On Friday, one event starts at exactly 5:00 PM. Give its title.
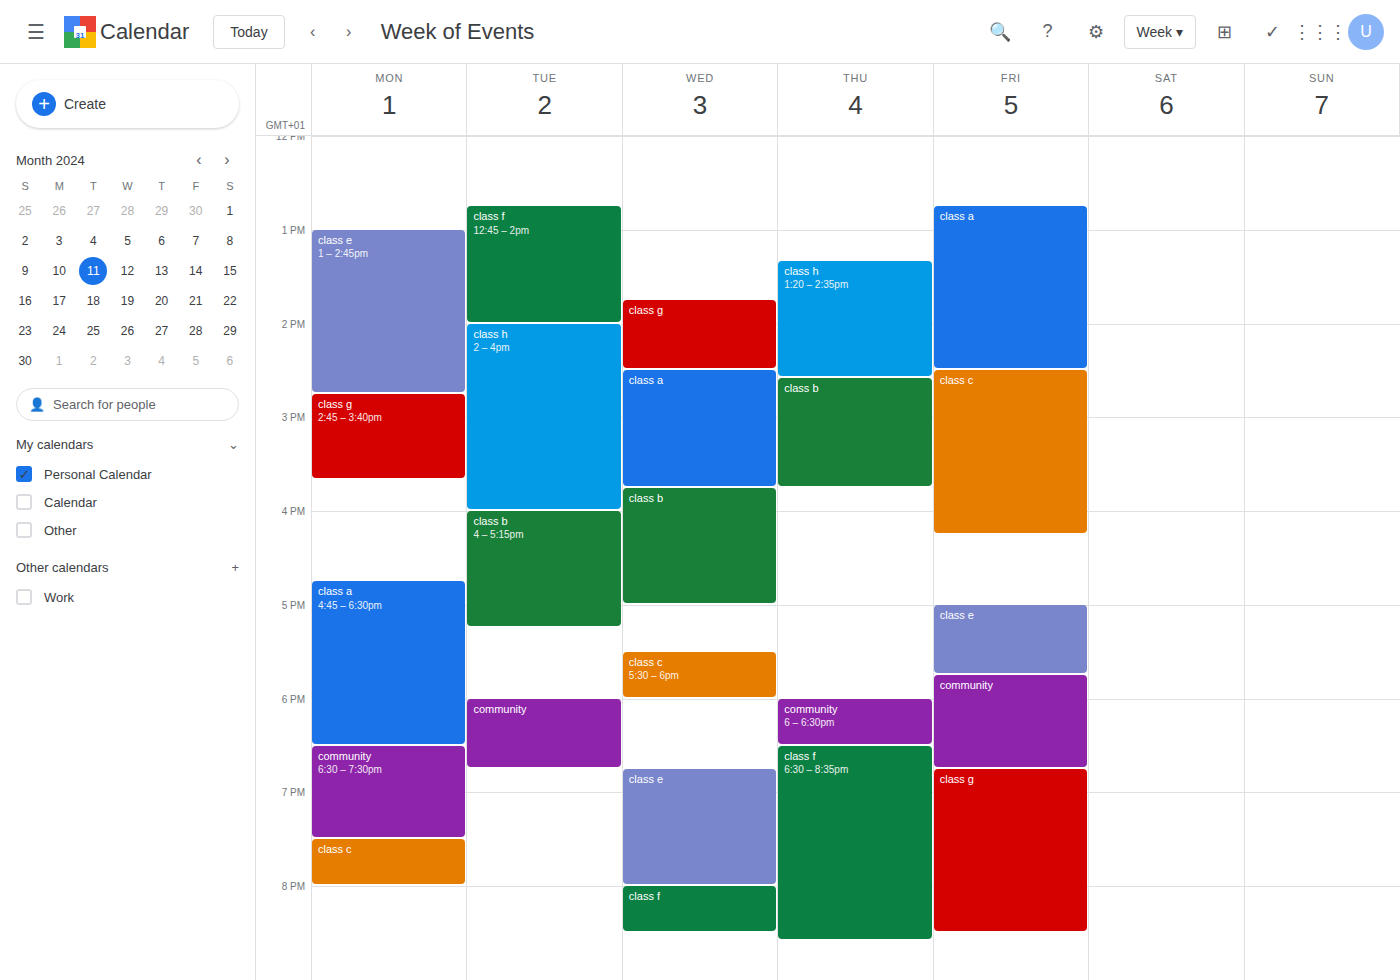
"class e"